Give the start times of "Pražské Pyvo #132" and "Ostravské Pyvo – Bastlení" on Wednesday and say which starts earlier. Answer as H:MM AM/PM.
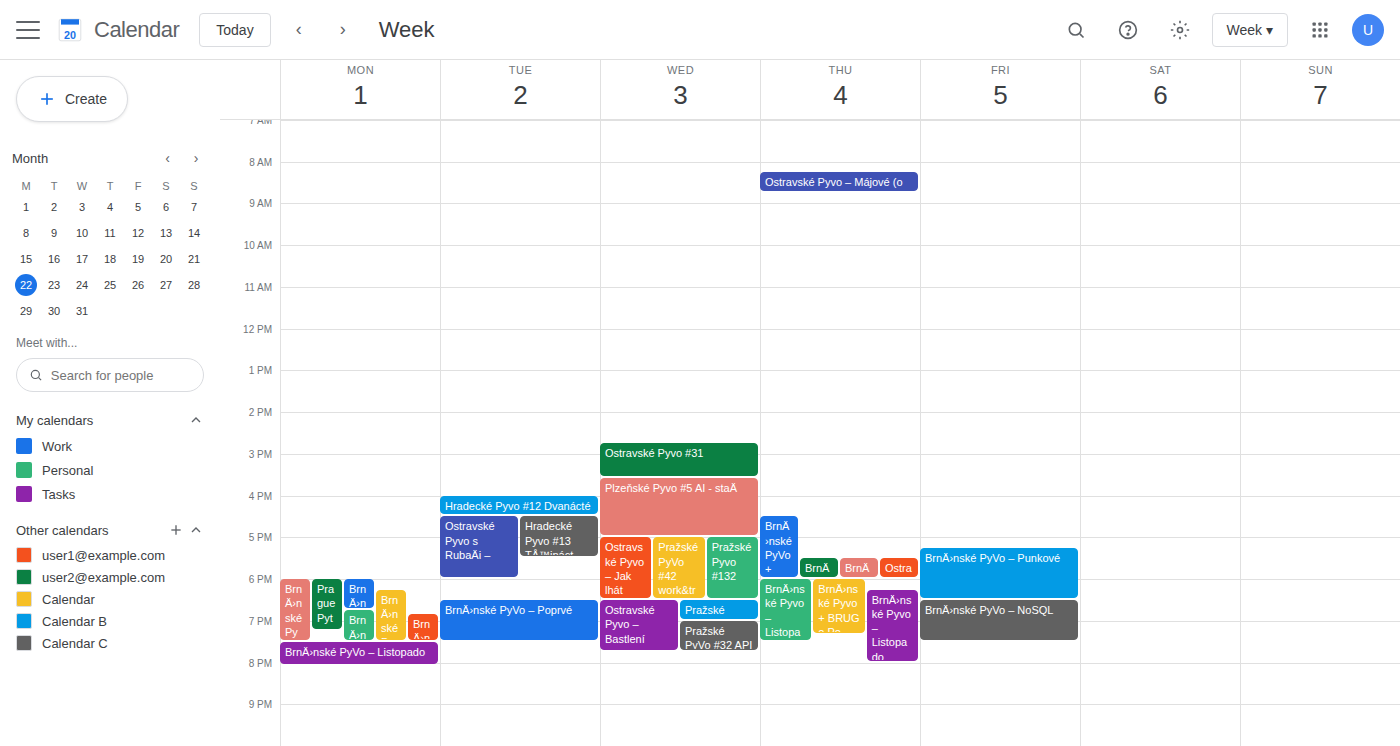
"Pražské Pyvo #132" 5:00 PM; "Ostravské Pyvo – Bastlení" 6:30 PM.